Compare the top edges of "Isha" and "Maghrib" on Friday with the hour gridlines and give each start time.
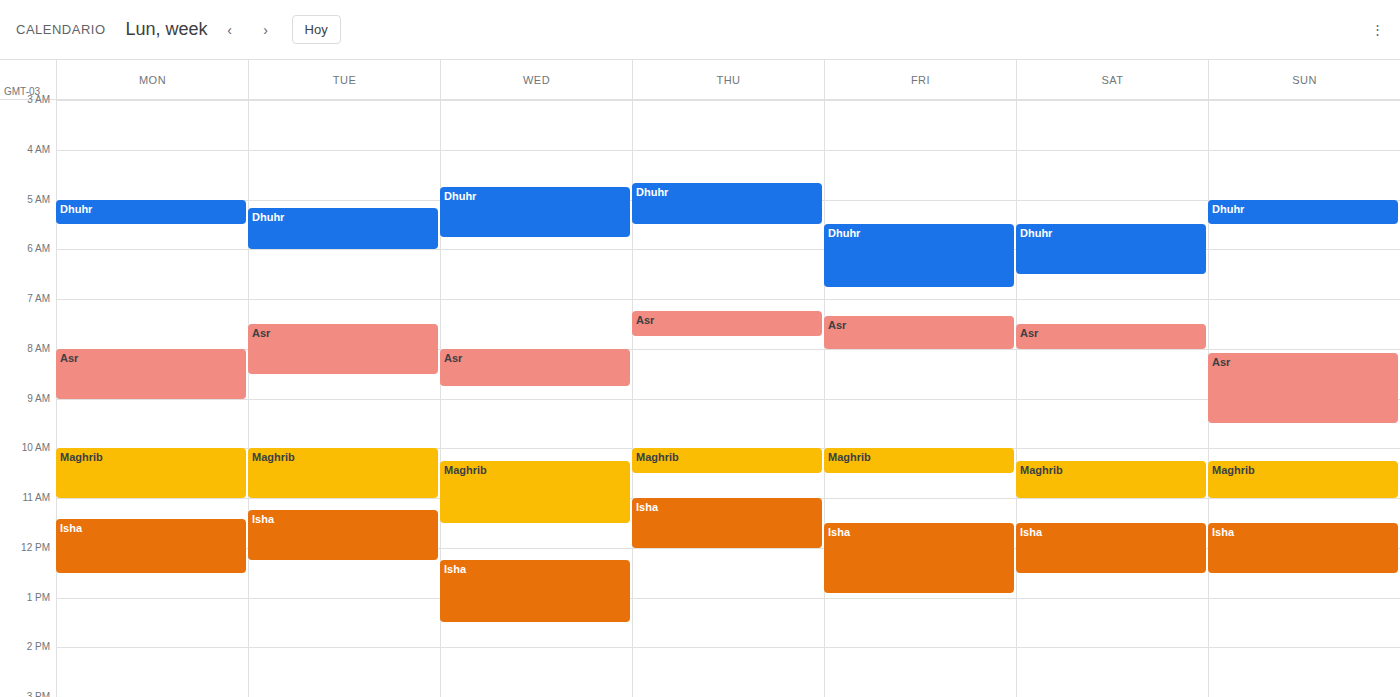
"Isha": 11:30 AM, halfway between the 11 AM and 12 PM lines. "Maghrib": 10:00 AM, exactly on the 10 AM line.